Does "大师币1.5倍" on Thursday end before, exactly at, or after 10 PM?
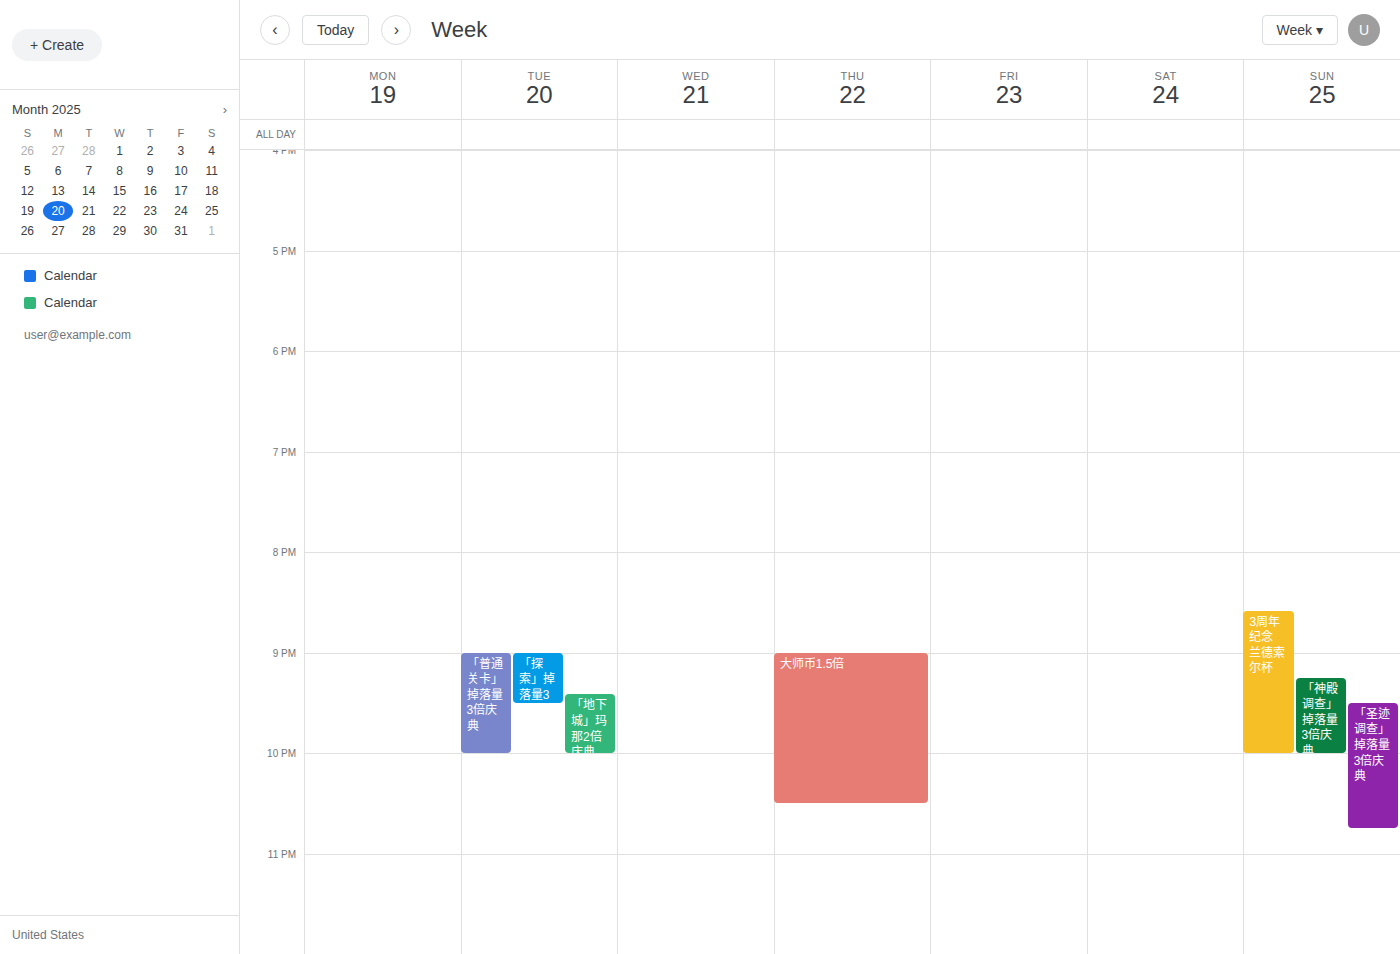
10:30 PM -- after 10 PM, 30 minutes below the 10 PM line.